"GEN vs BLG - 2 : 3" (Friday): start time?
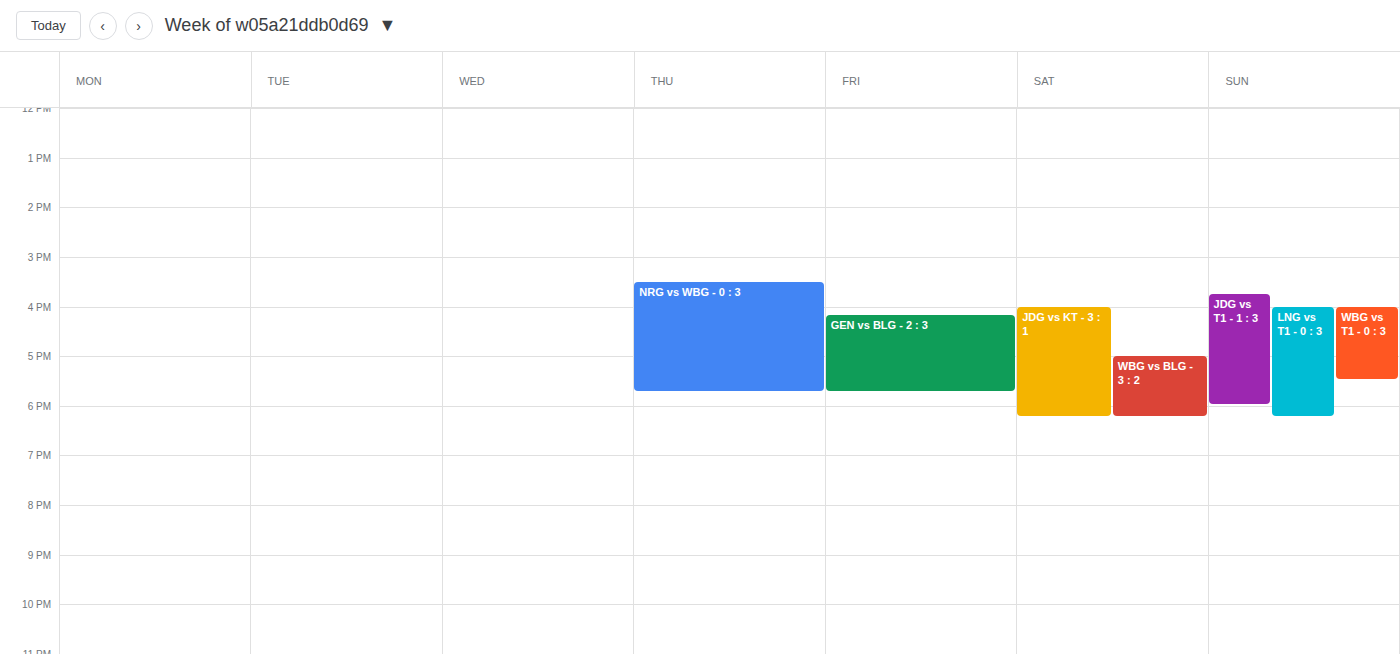
4:10 PM